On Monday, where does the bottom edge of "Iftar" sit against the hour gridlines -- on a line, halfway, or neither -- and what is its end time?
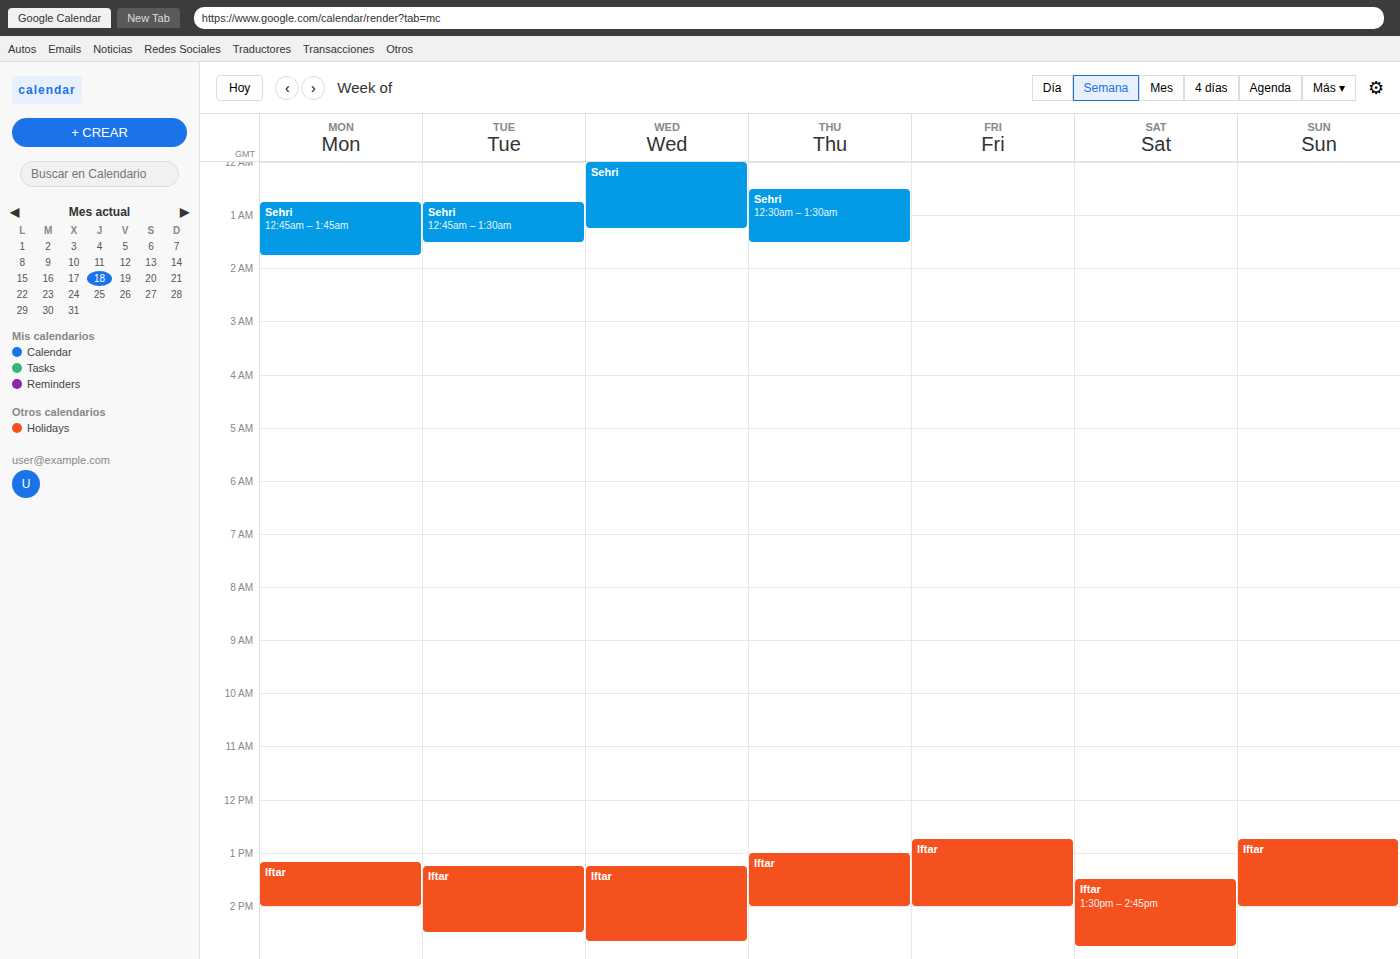
2:00 PM -- exactly on the 2 PM line.